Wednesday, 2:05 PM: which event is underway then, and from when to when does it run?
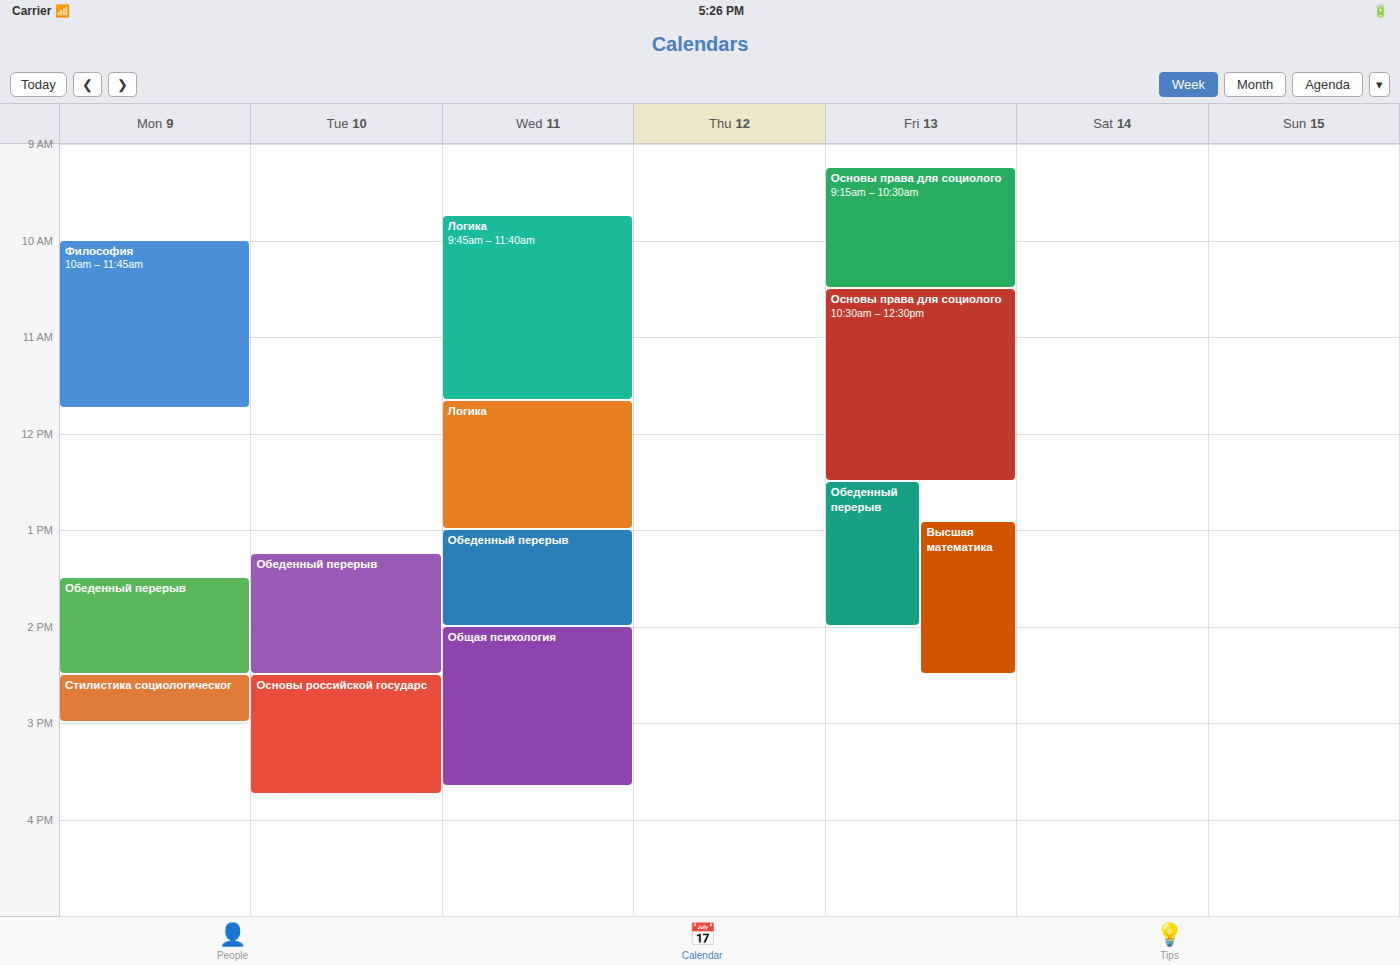
"Общая психология", 2:00 PM to 3:40 PM